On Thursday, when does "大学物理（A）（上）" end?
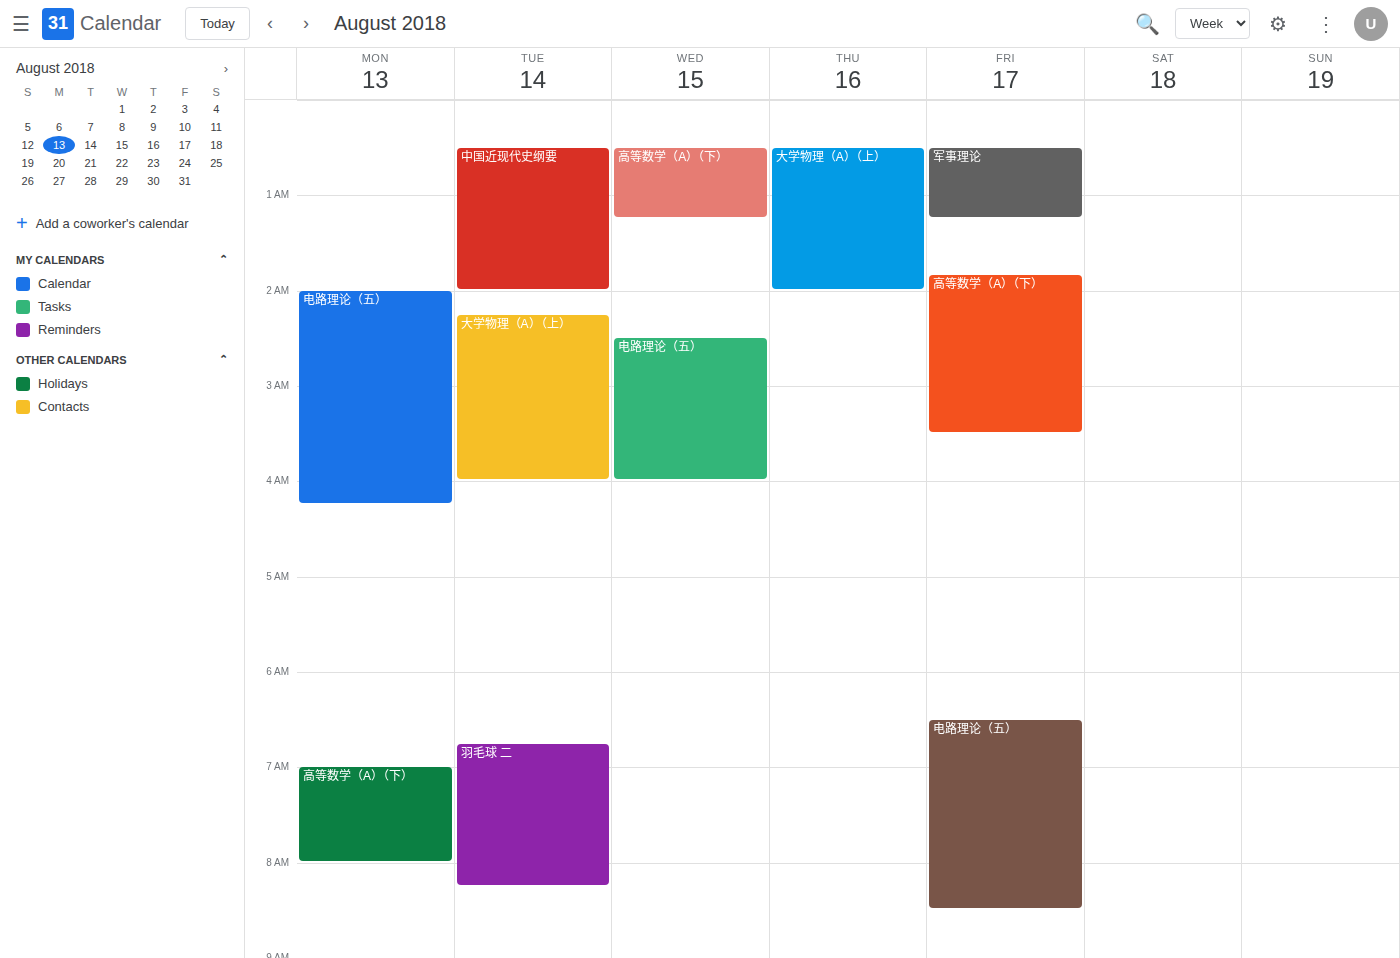
2:00 AM